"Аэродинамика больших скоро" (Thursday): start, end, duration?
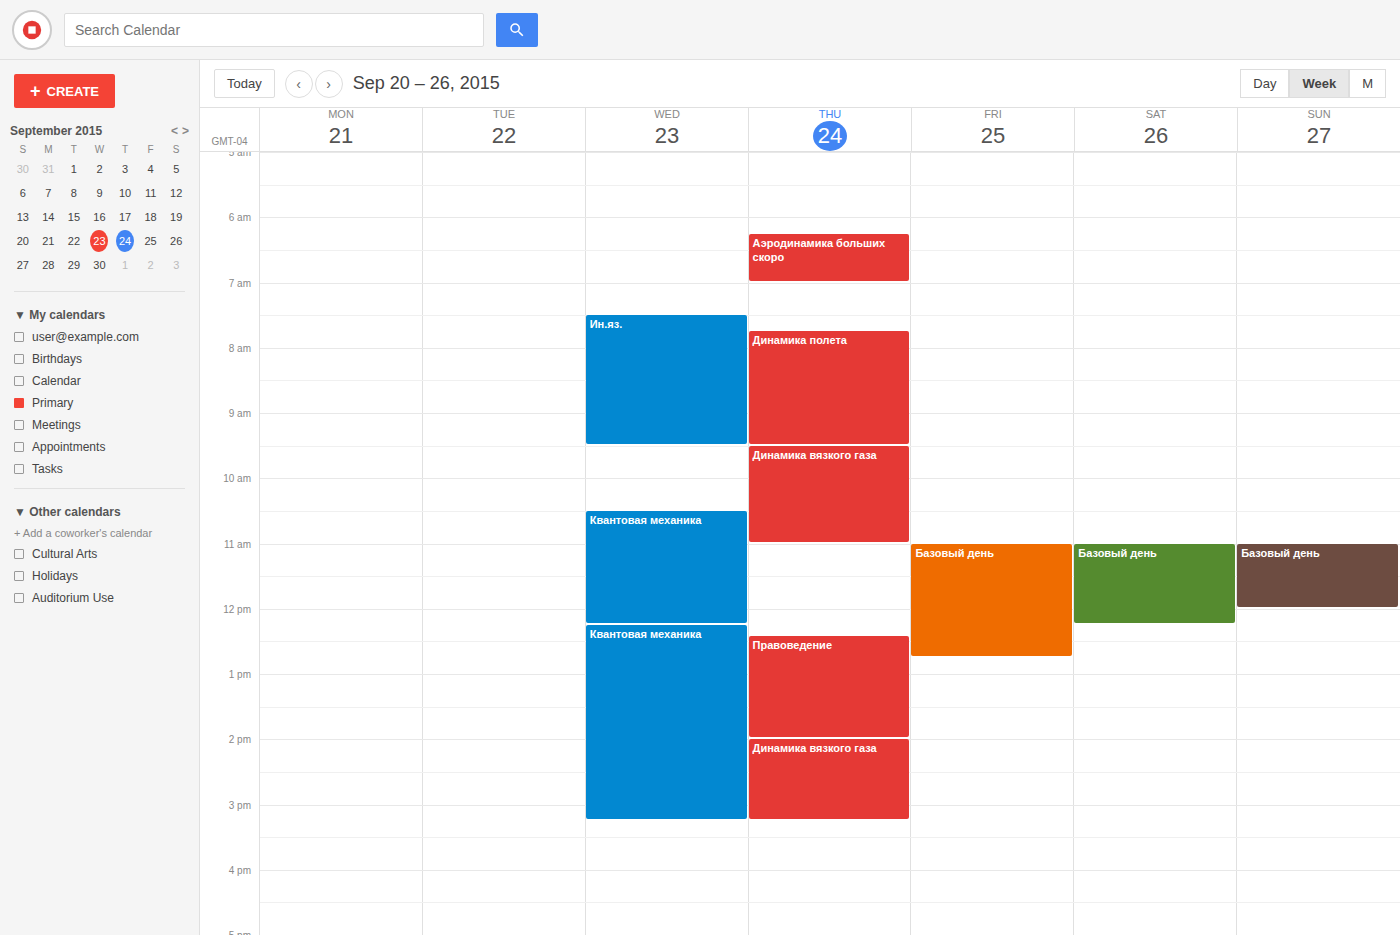
06:15 to 07:00, 45 minutes